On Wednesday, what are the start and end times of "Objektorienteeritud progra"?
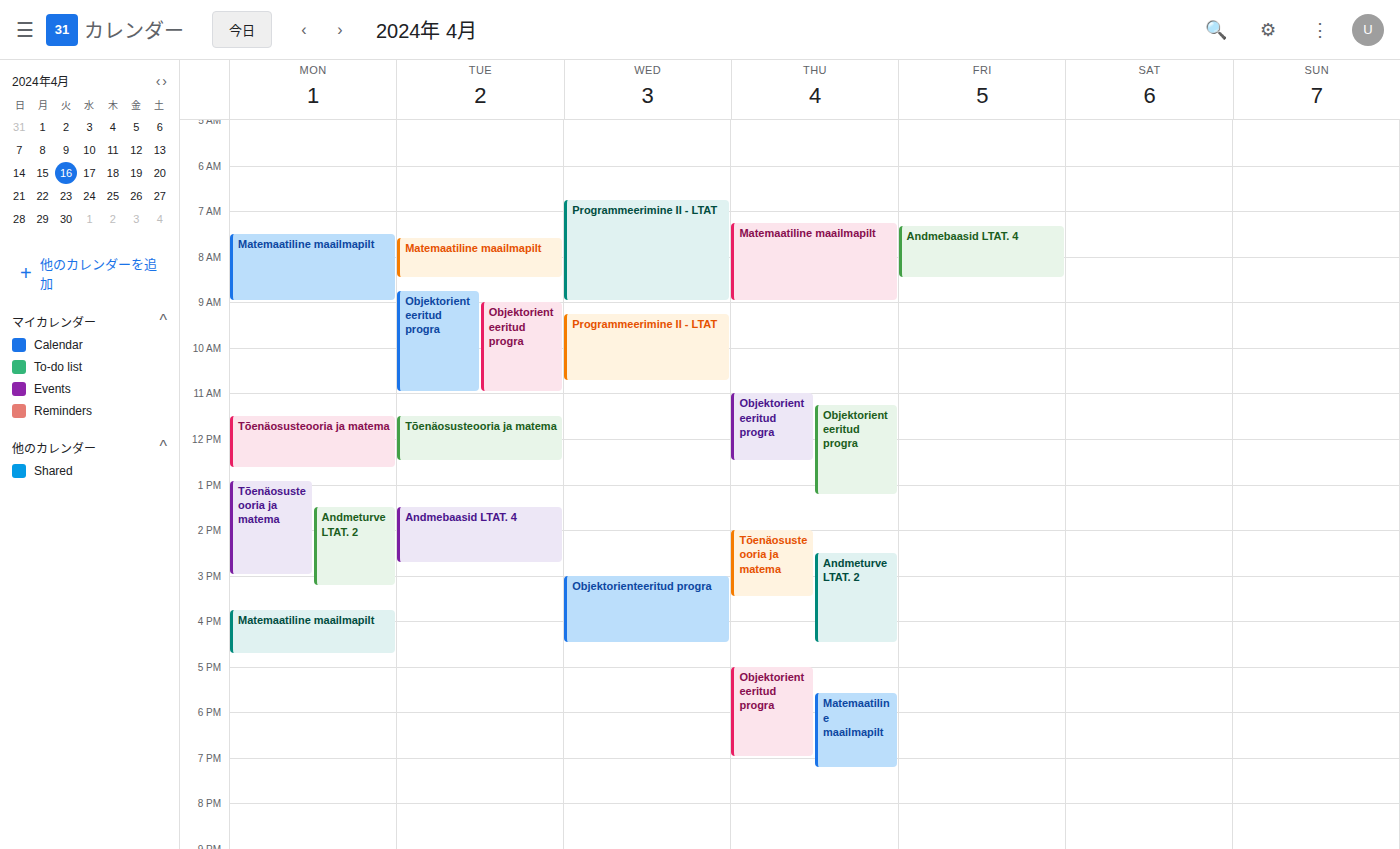
3:00 PM to 4:30 PM